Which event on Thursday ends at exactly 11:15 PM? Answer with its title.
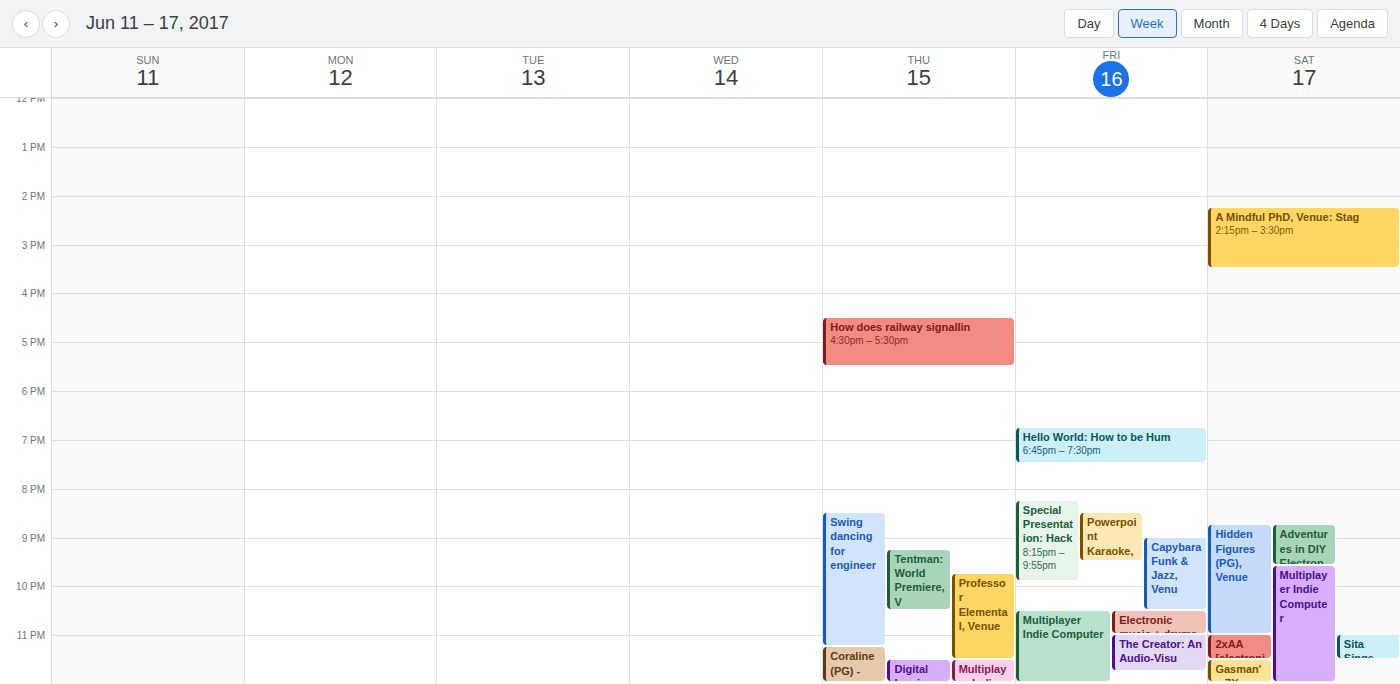
"Swing dancing for engineer"